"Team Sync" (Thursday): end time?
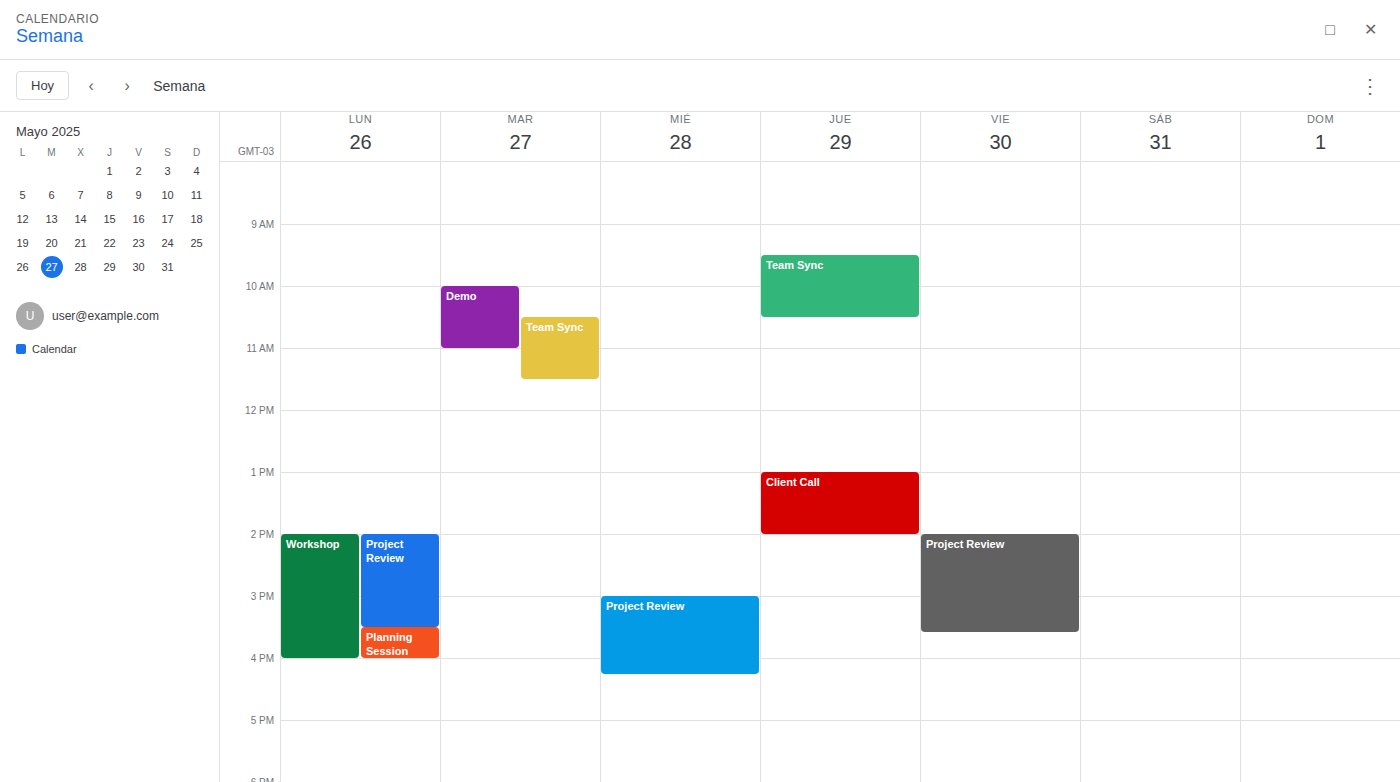
10:30 AM